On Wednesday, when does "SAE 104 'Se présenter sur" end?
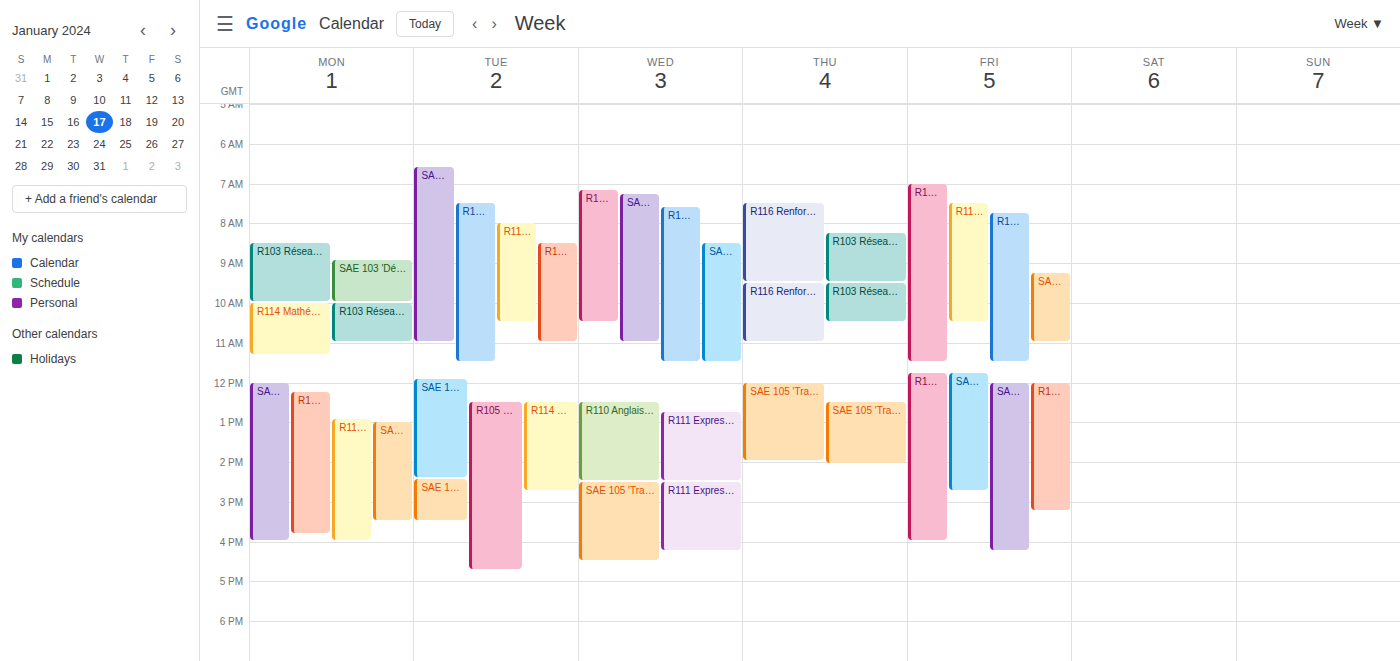
11:30 AM